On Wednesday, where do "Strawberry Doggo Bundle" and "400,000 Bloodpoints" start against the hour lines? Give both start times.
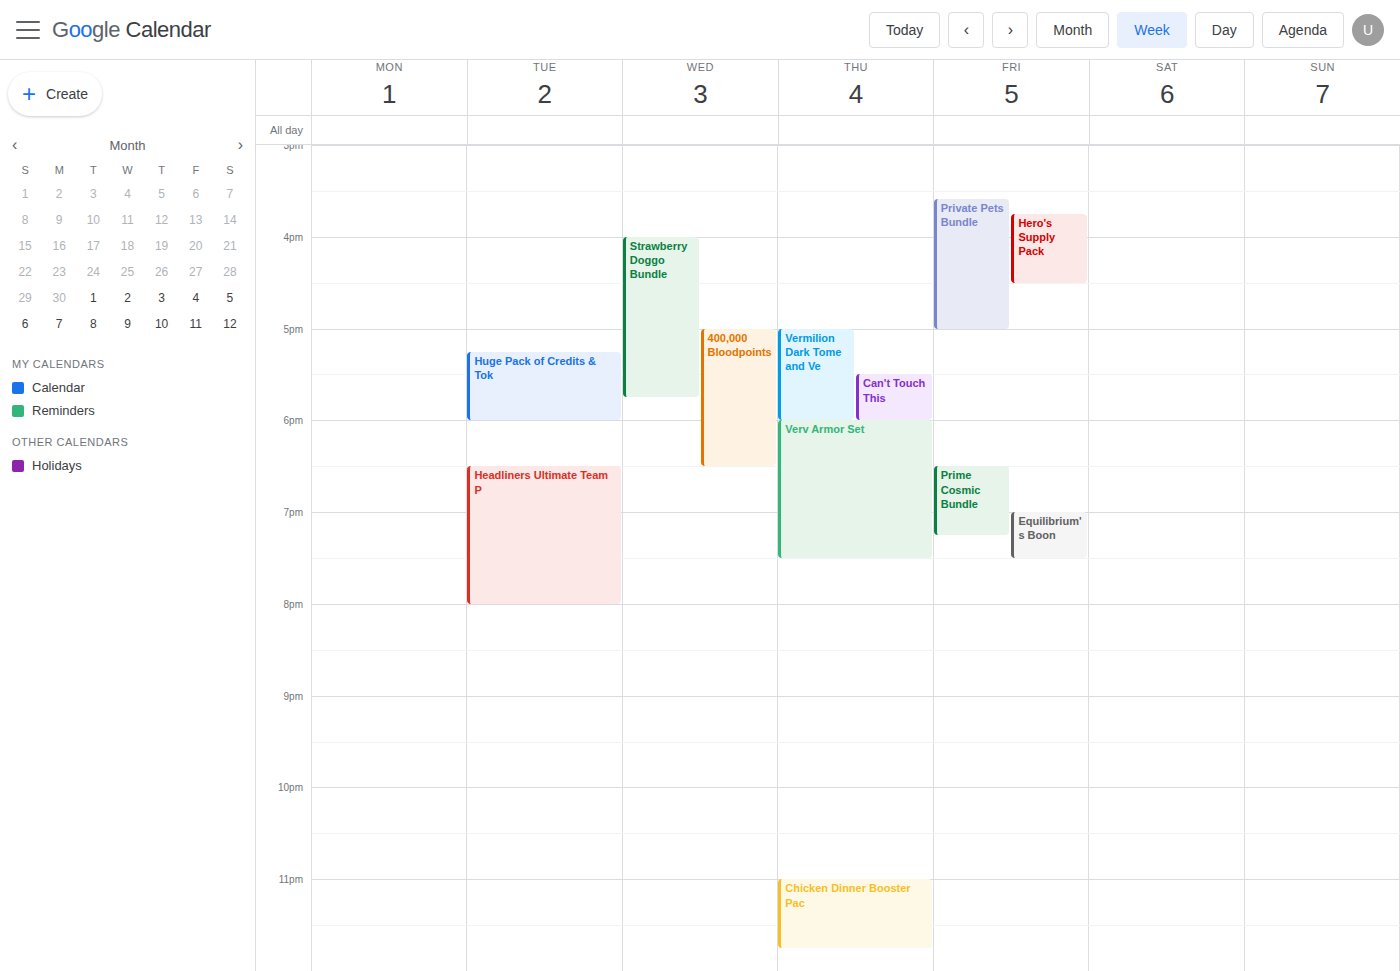
"Strawberry Doggo Bundle": 4:00 PM, exactly on the 4 PM line. "400,000 Bloodpoints": 5:00 PM, exactly on the 5 PM line.